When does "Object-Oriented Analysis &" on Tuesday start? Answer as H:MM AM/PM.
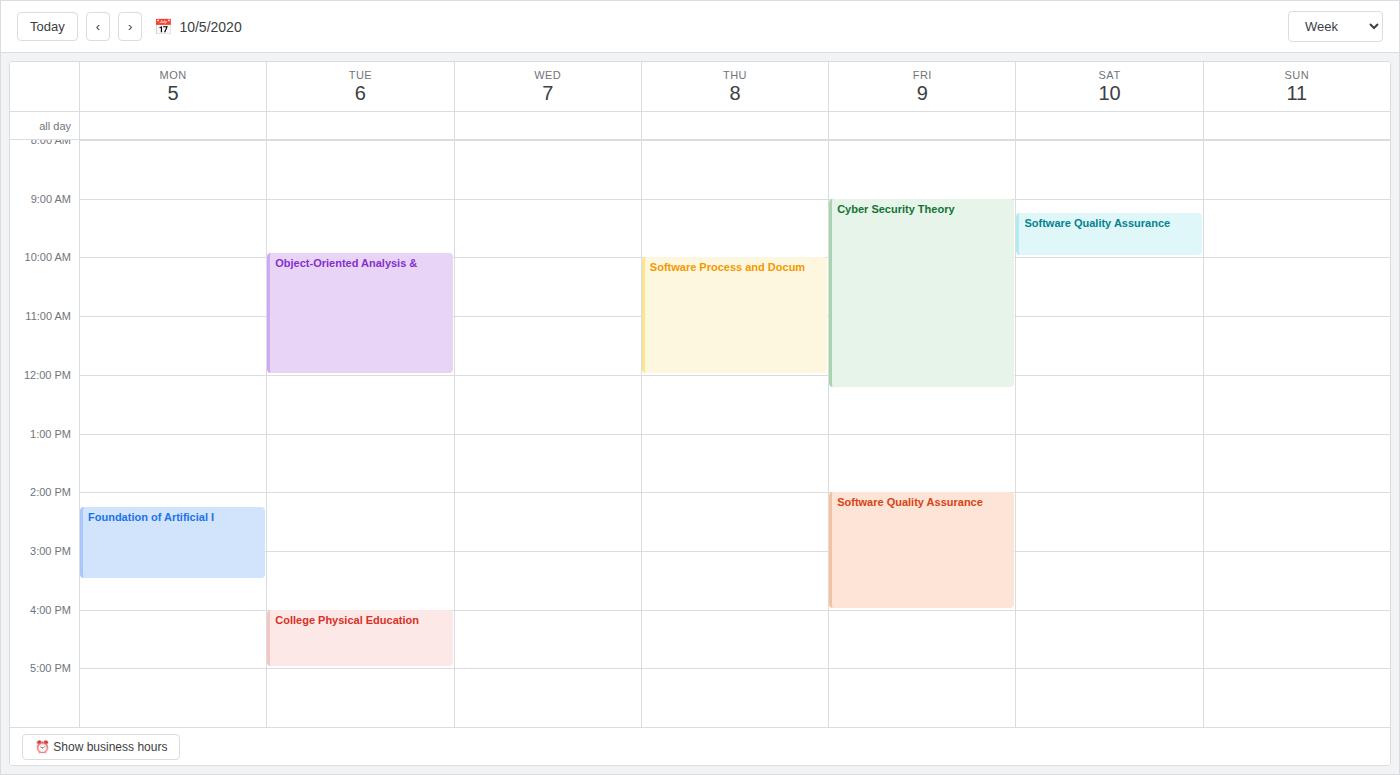
9:55 AM